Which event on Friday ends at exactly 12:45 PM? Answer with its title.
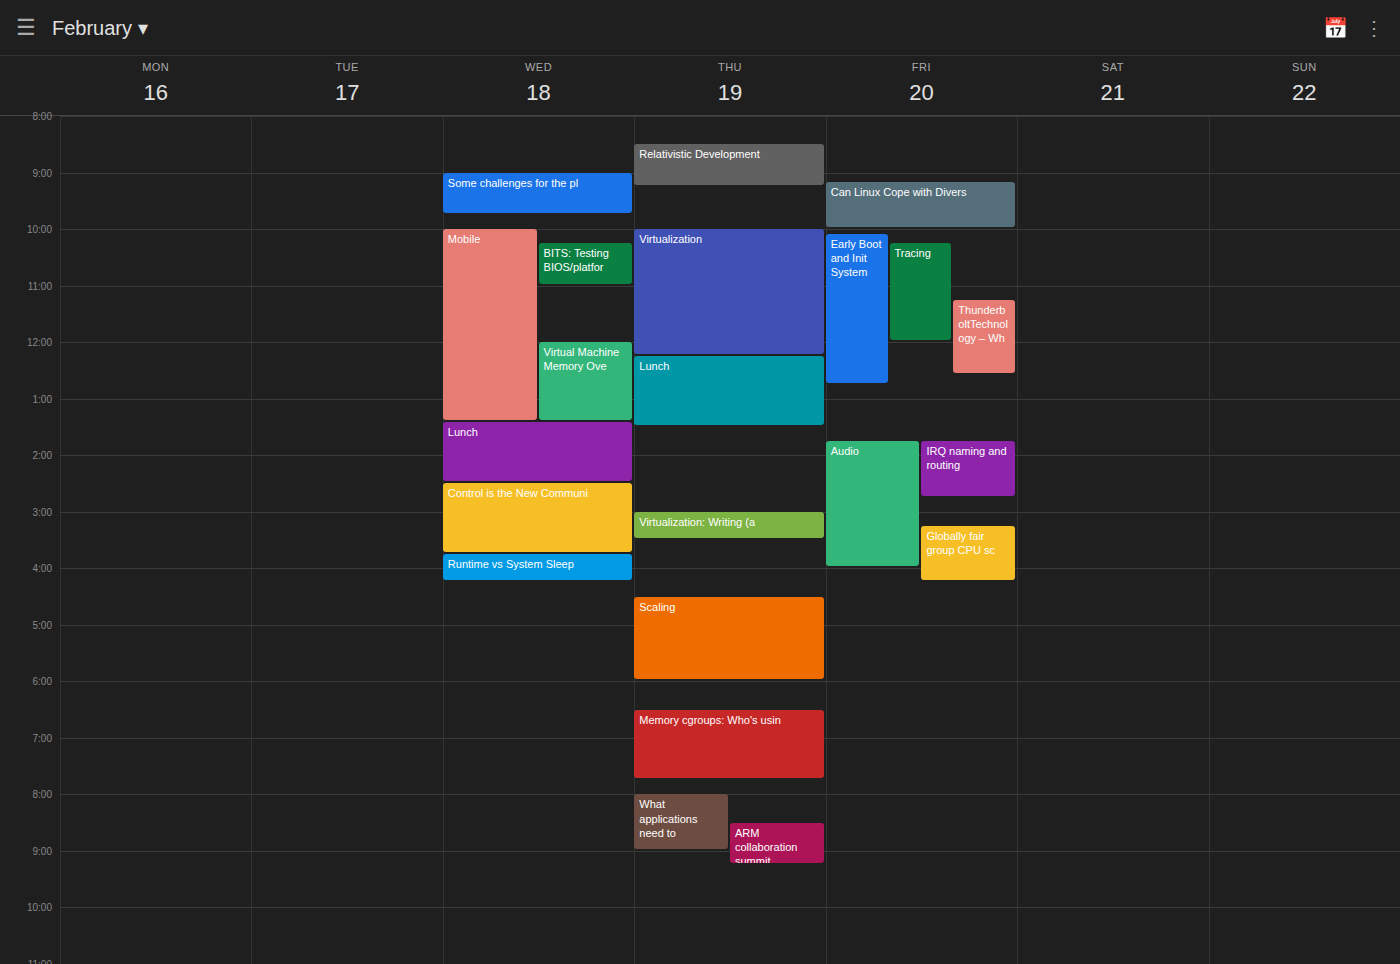
"Early Boot and Init System"